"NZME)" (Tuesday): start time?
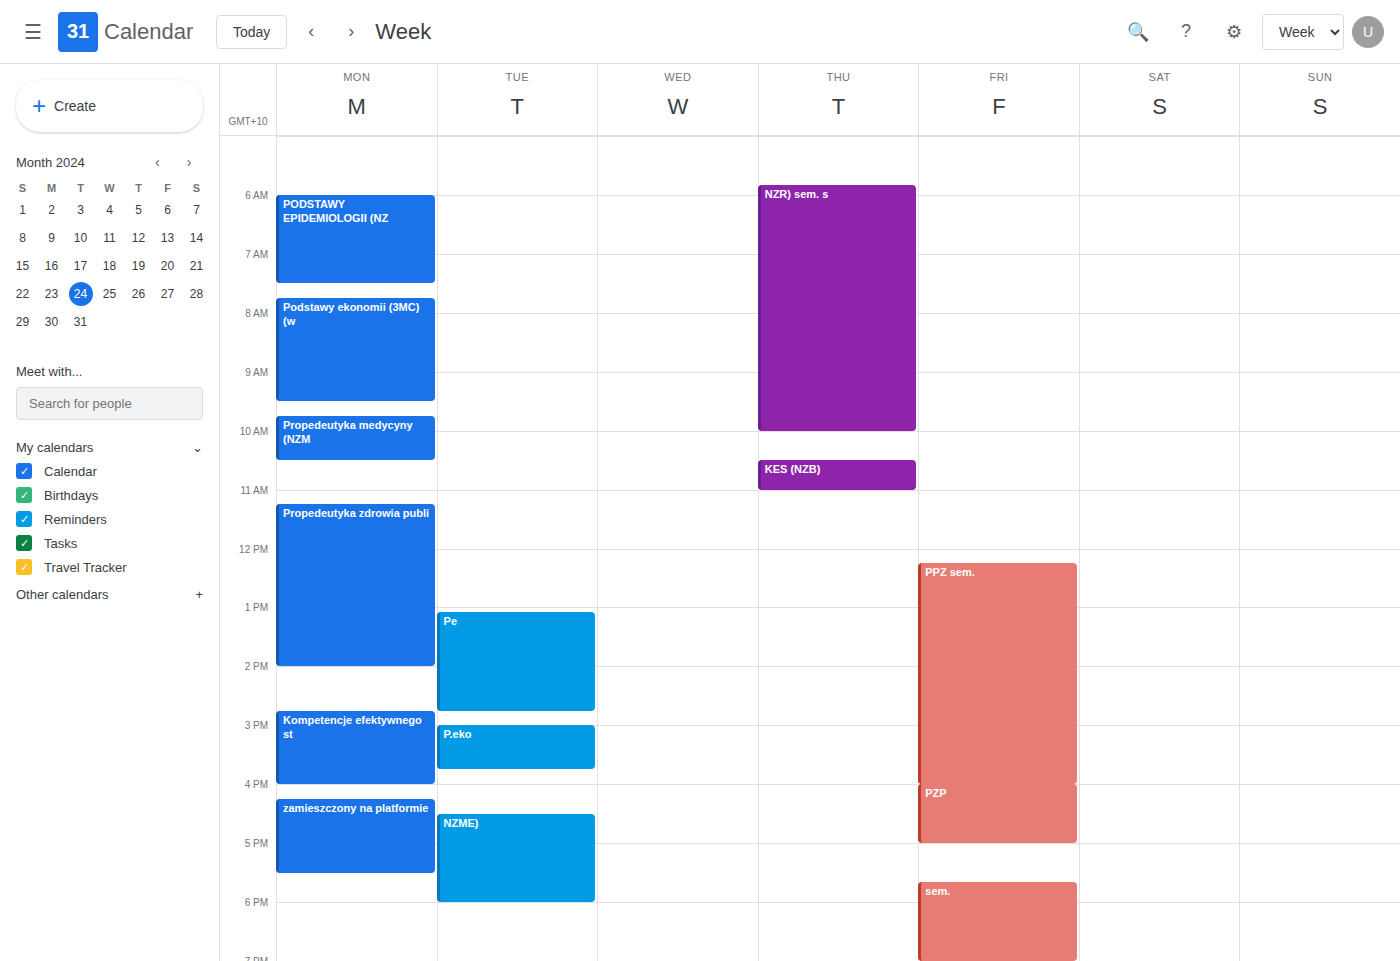
4:30 PM